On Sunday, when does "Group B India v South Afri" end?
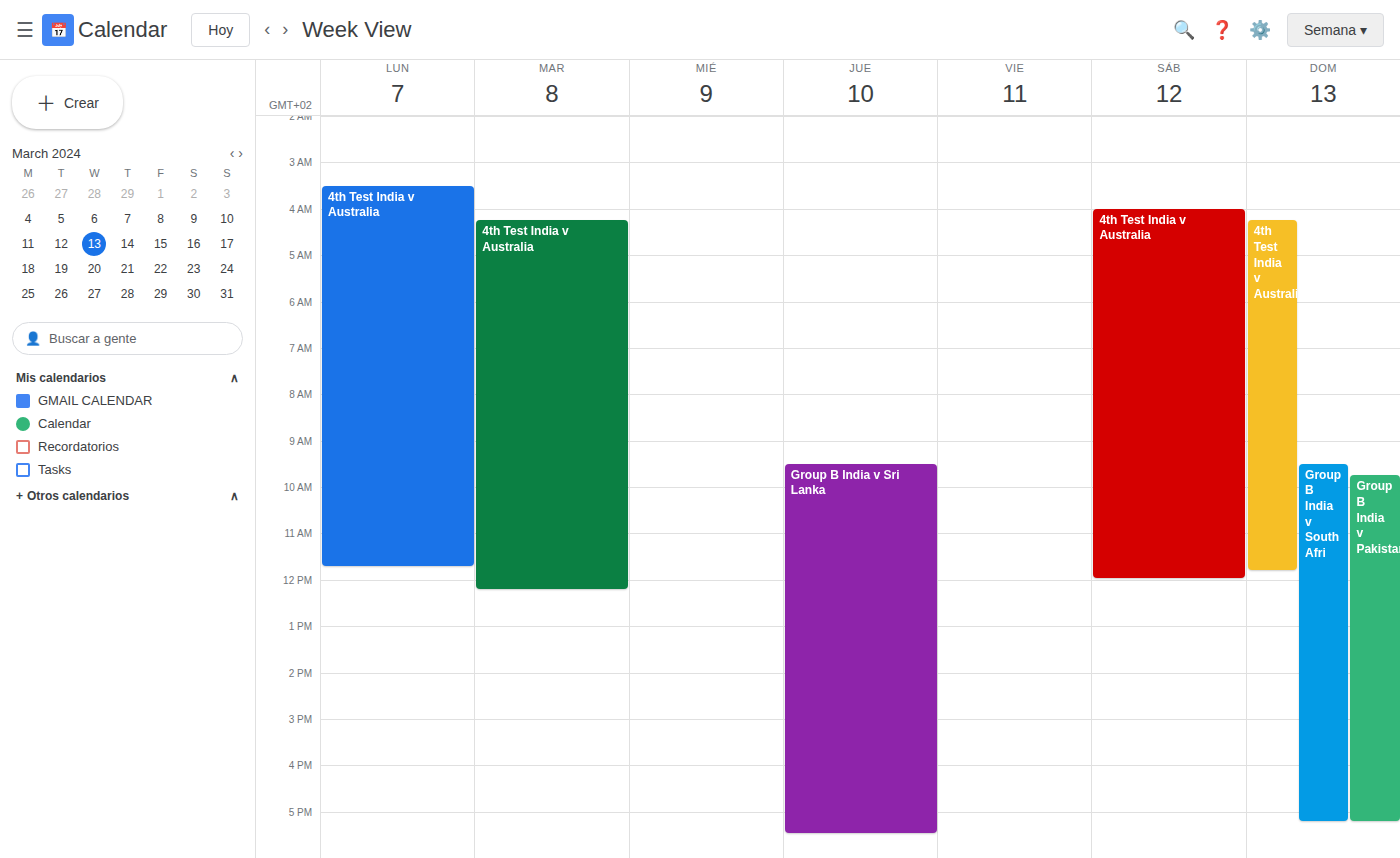
5:15 PM